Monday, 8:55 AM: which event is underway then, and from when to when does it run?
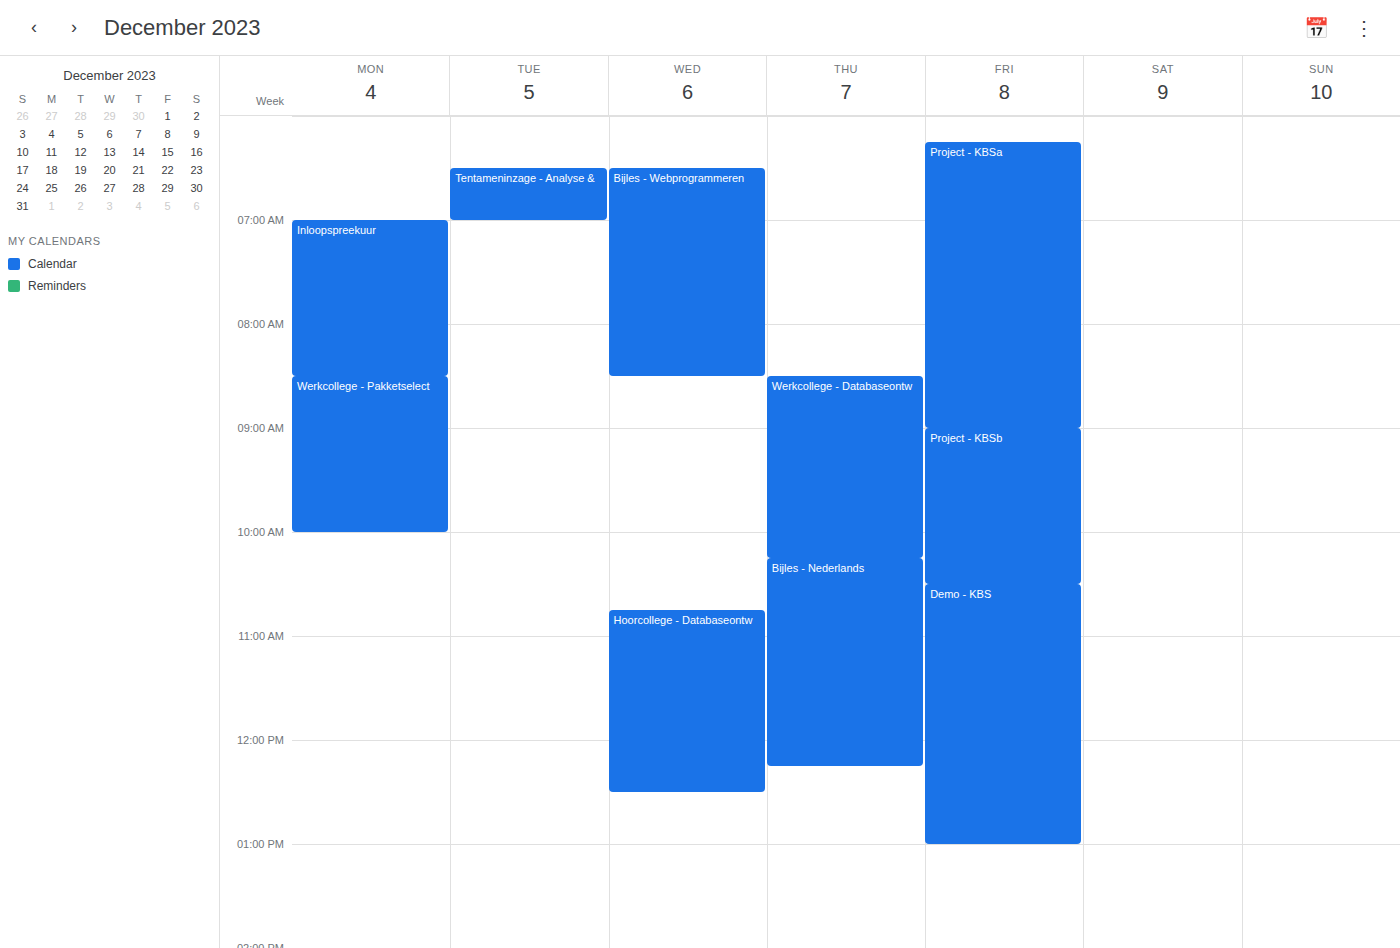
"Werkcollege - Pakketselect", 8:30 AM to 10:00 AM